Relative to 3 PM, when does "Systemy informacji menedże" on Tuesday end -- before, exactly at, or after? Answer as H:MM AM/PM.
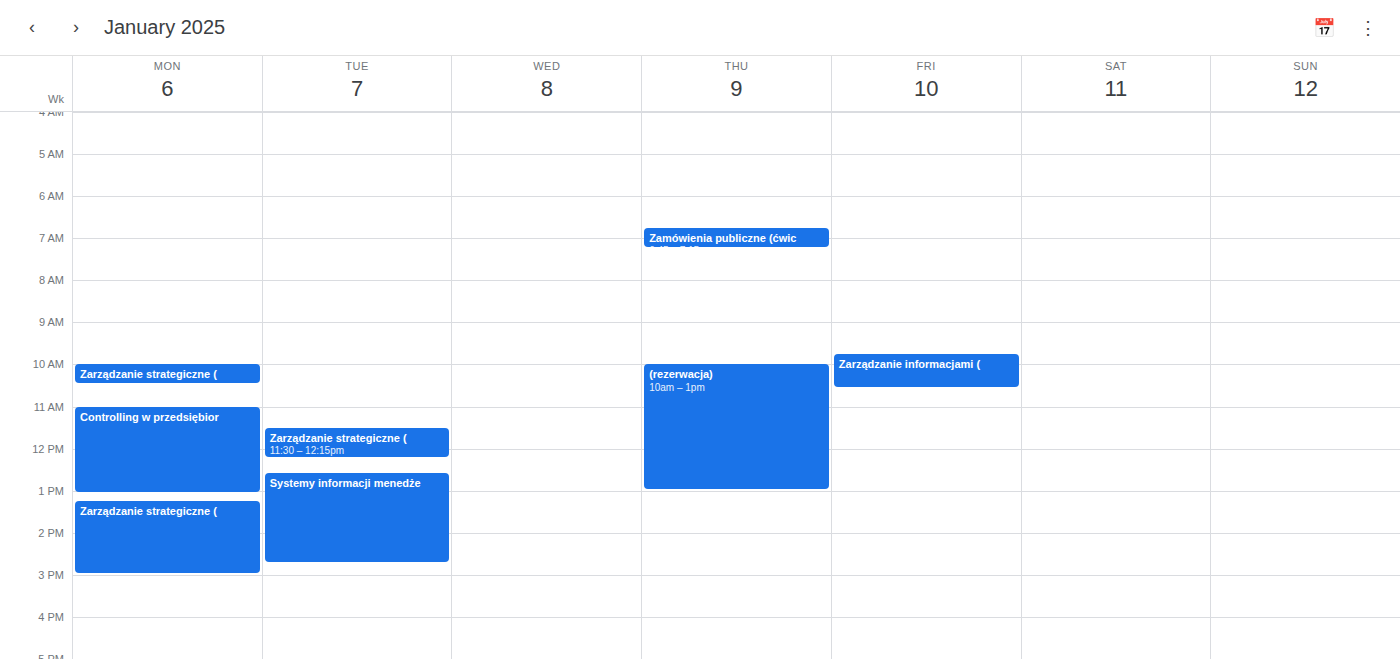
2:45 PM -- before 3 PM, 15 minutes above the 3 PM line.